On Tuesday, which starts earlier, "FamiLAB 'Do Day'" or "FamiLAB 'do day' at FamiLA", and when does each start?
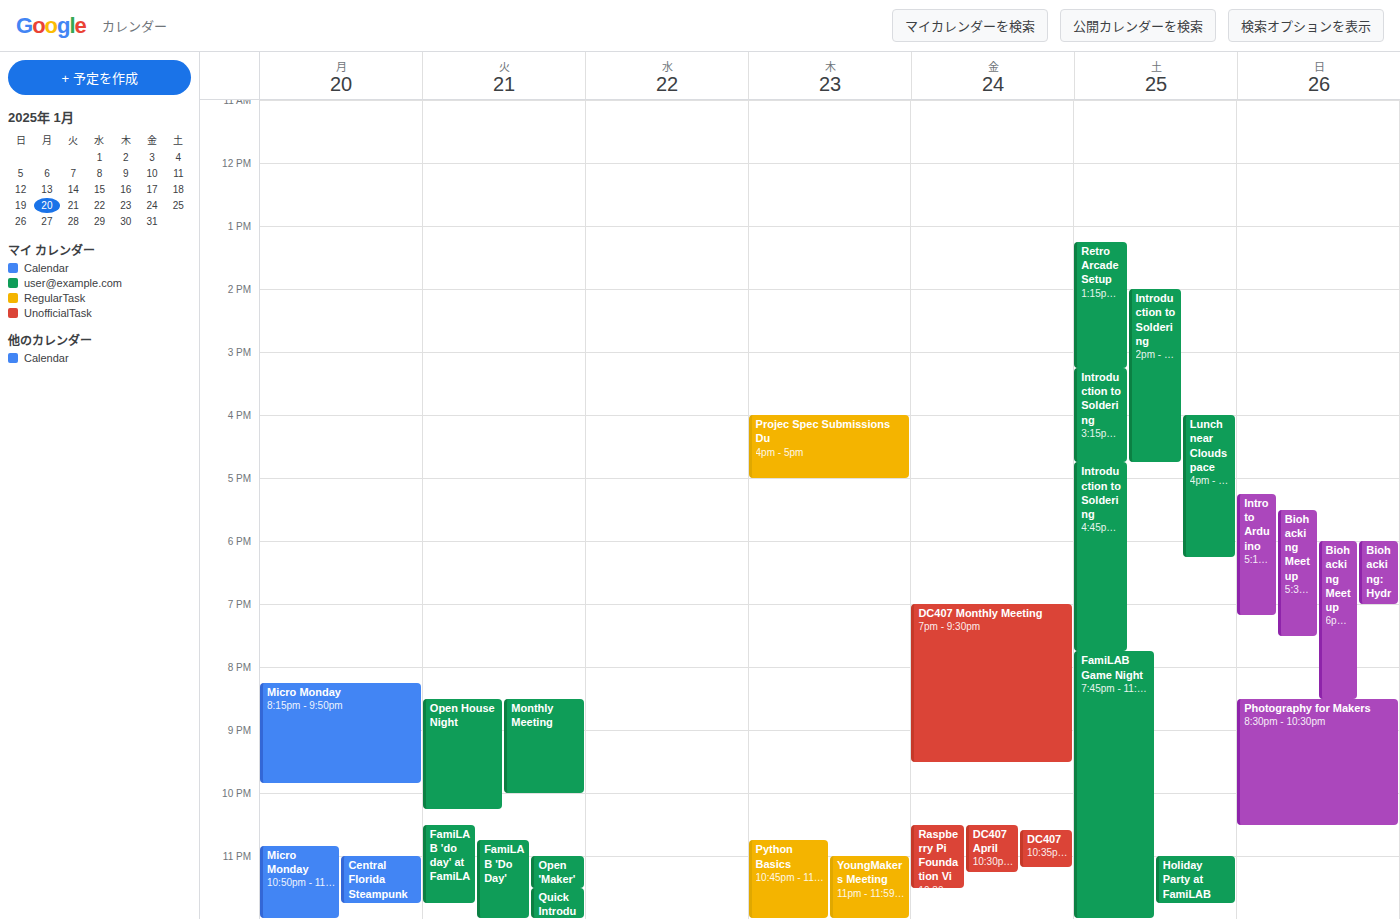
"FamiLAB 'do day' at FamiLA" 10:30 PM; "FamiLAB 'Do Day'" 10:45 PM.